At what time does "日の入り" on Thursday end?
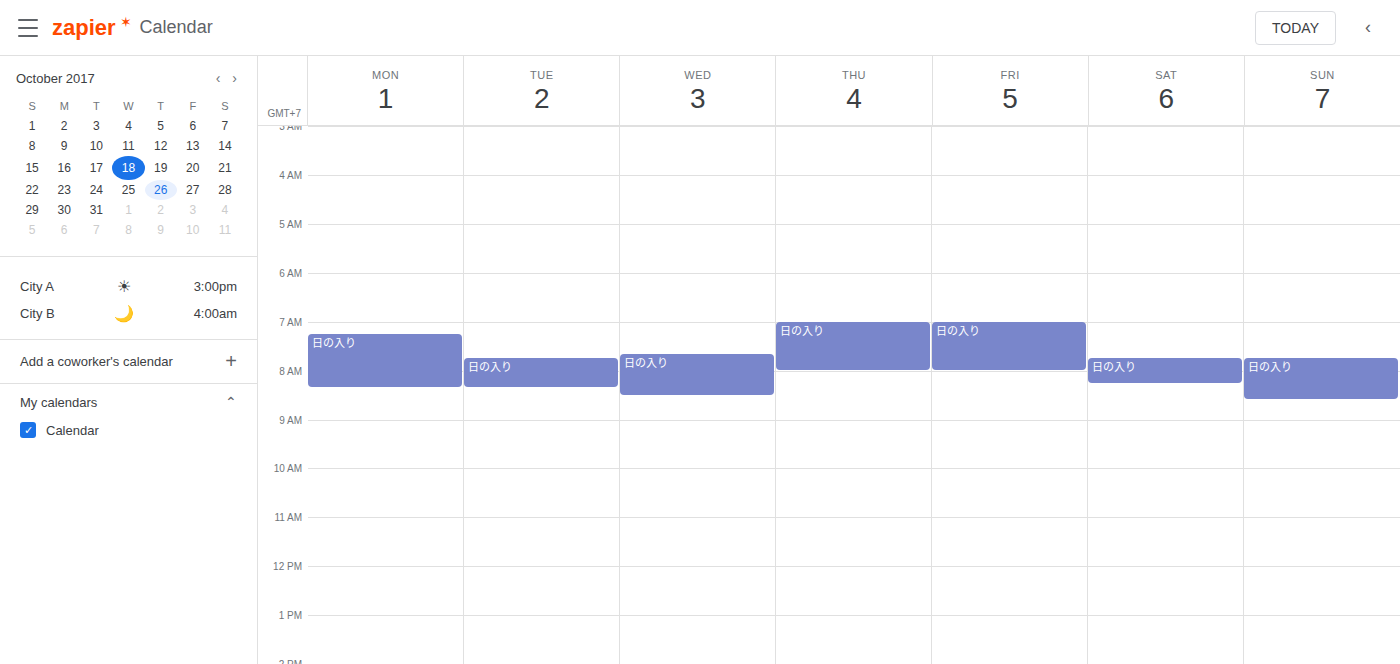
8:00 AM